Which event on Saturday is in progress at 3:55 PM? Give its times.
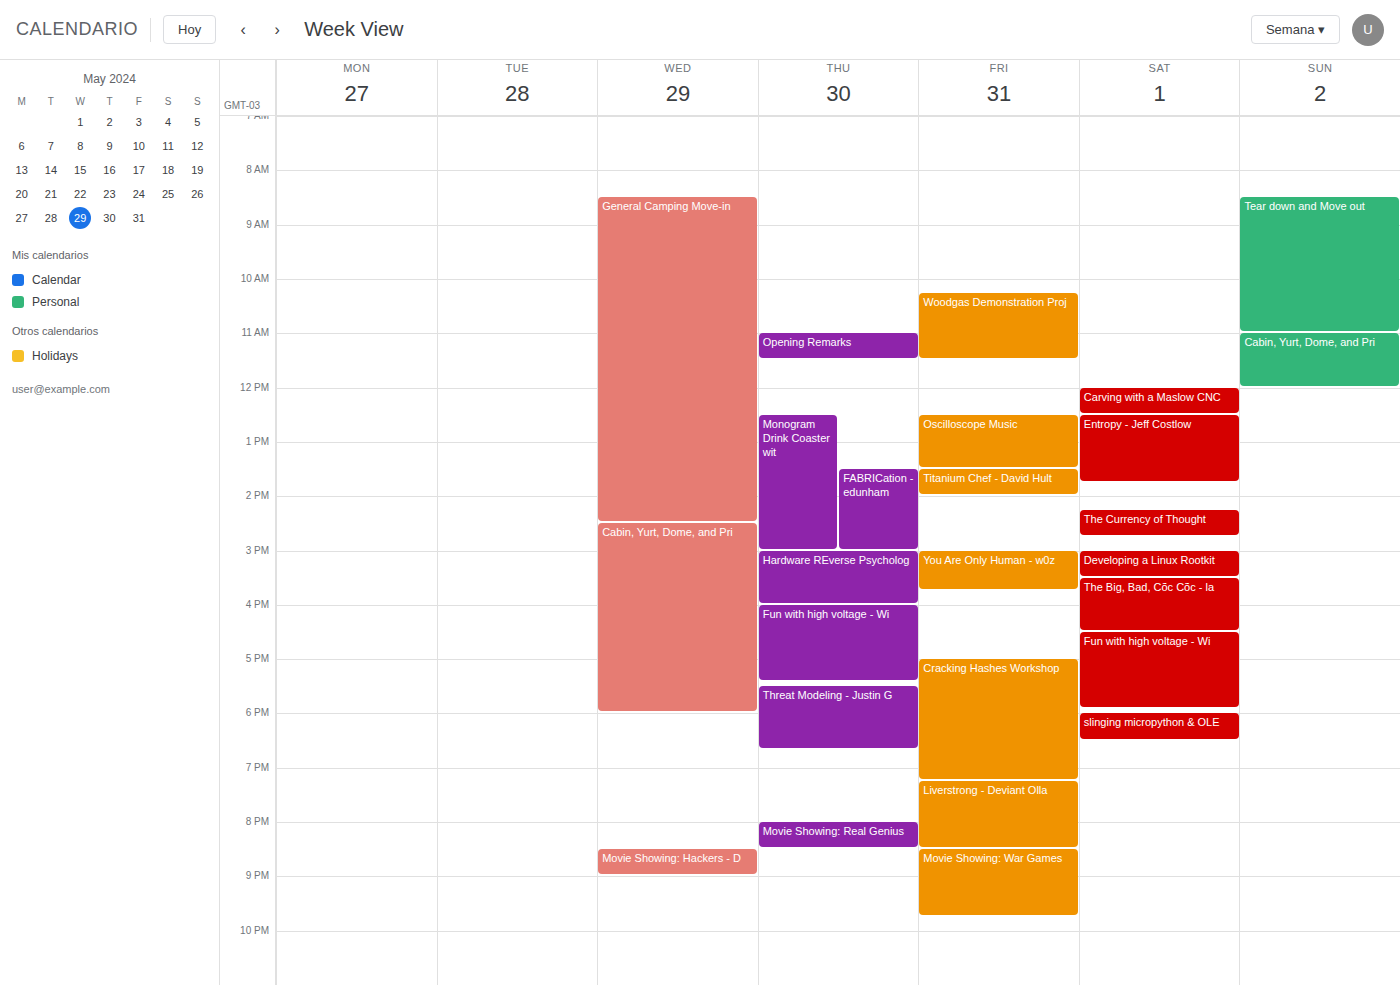
"The Big, Bad, Cõc Cõc - la", 3:30 PM to 4:30 PM